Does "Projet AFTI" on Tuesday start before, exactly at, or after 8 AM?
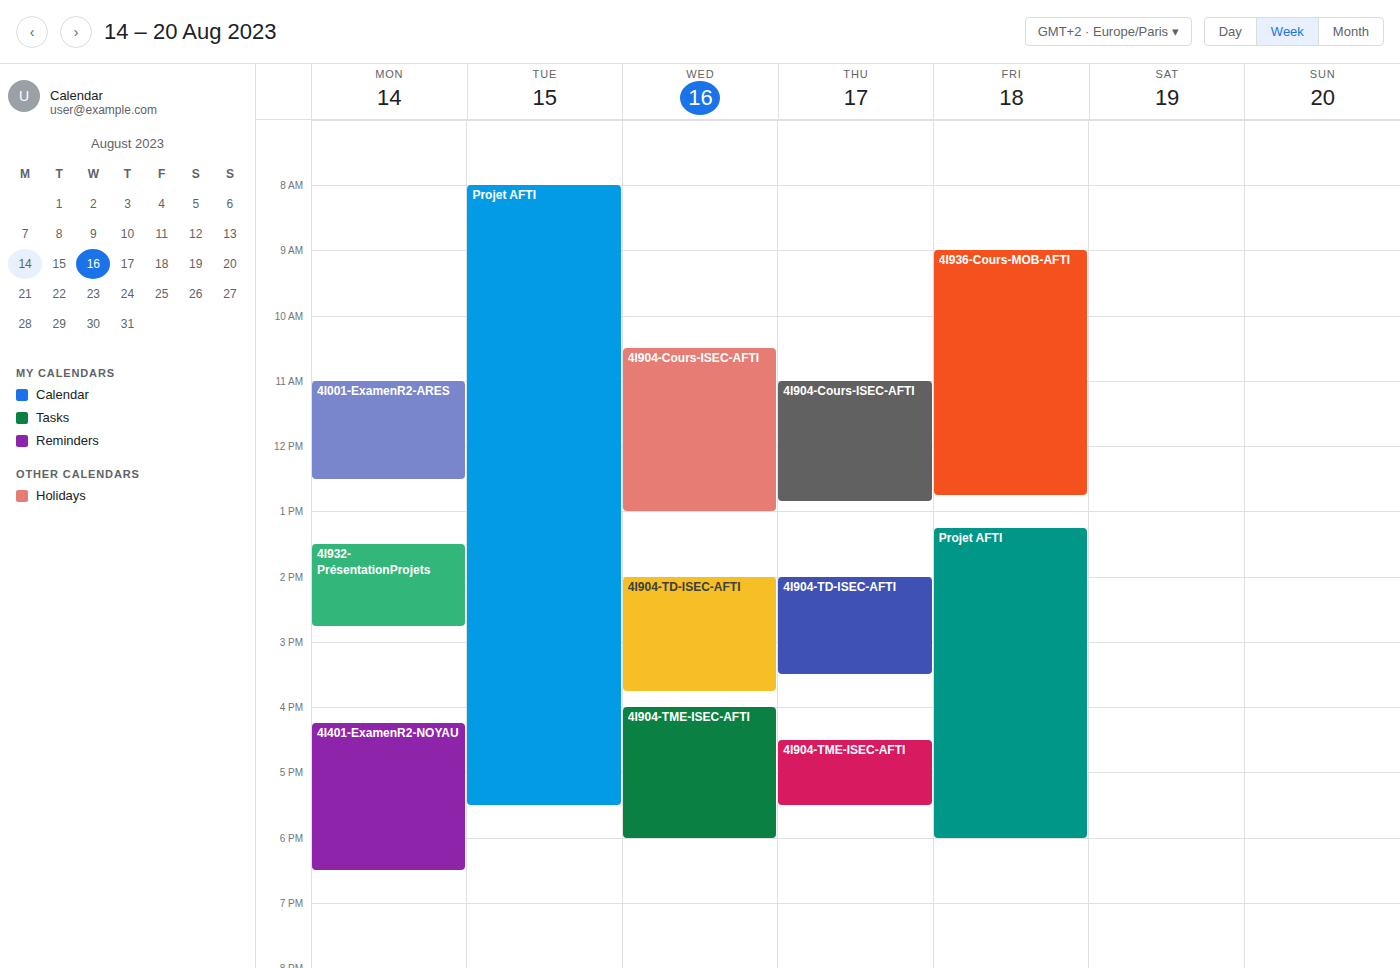
8:00 AM -- exactly at 8 AM, on the 8 AM line.